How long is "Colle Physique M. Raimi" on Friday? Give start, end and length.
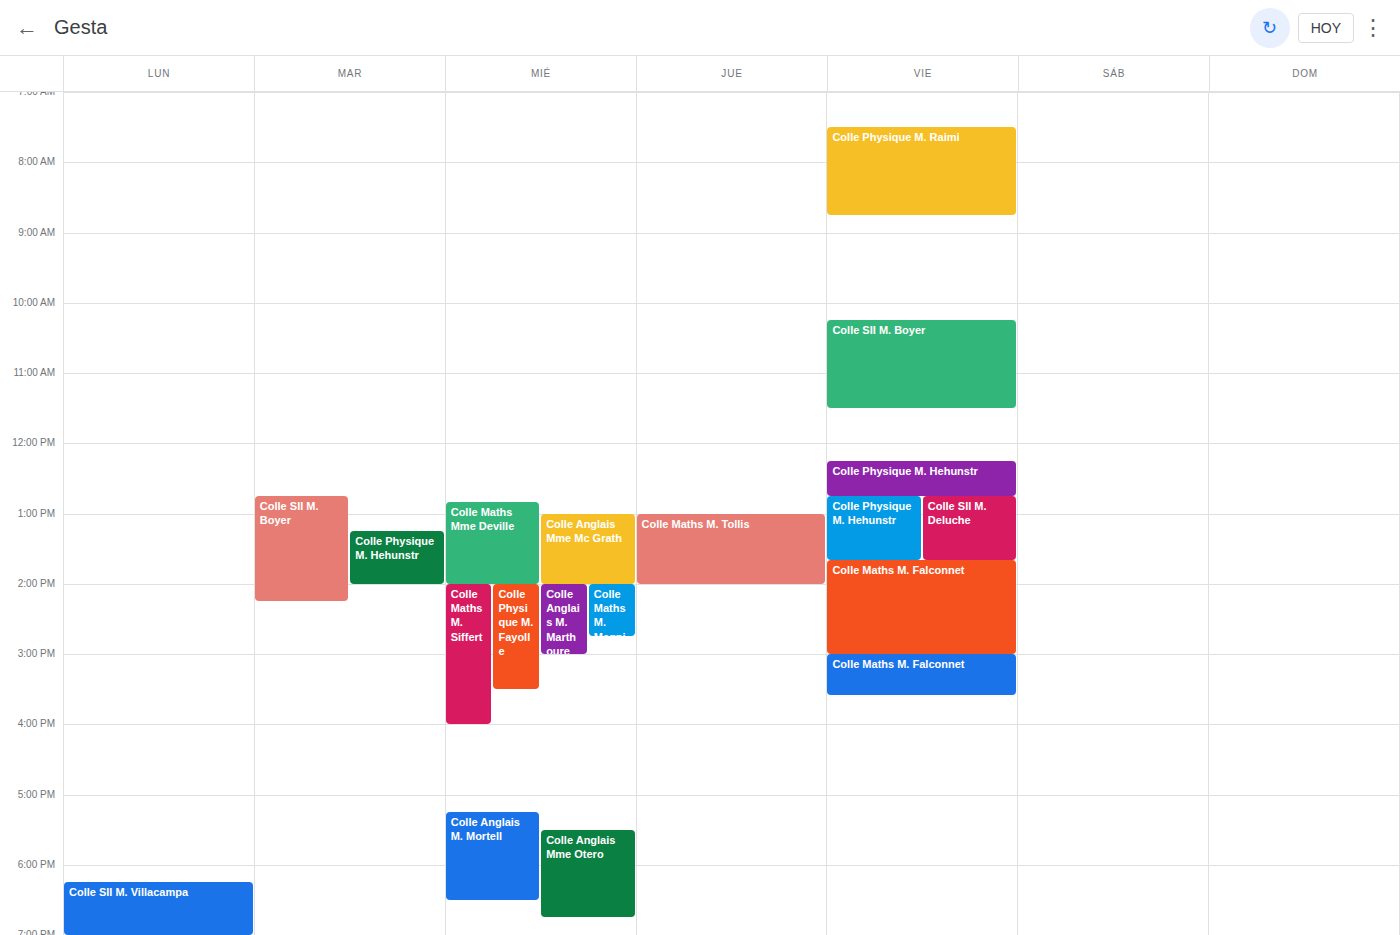
7:30 AM to 8:45 AM, 1 hour 15 minutes